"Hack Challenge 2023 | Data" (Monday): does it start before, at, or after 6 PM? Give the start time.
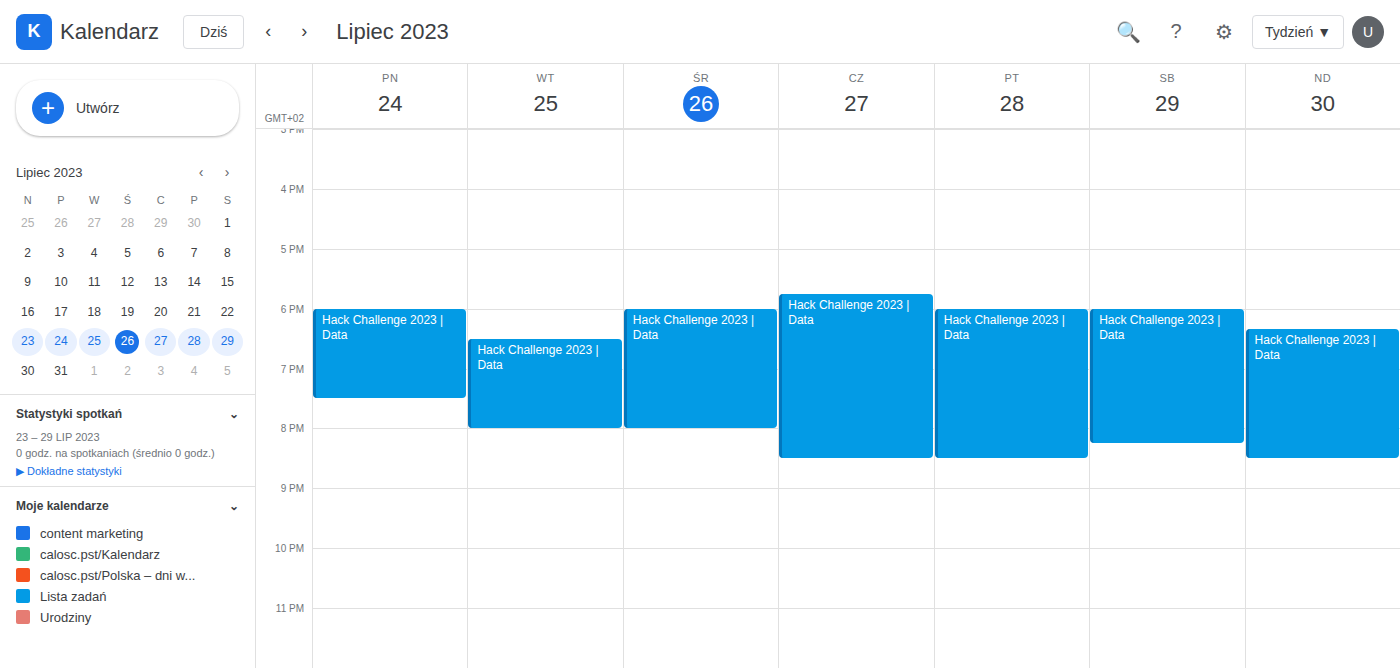
6:00 PM -- exactly at 6 PM, on the 6 PM line.